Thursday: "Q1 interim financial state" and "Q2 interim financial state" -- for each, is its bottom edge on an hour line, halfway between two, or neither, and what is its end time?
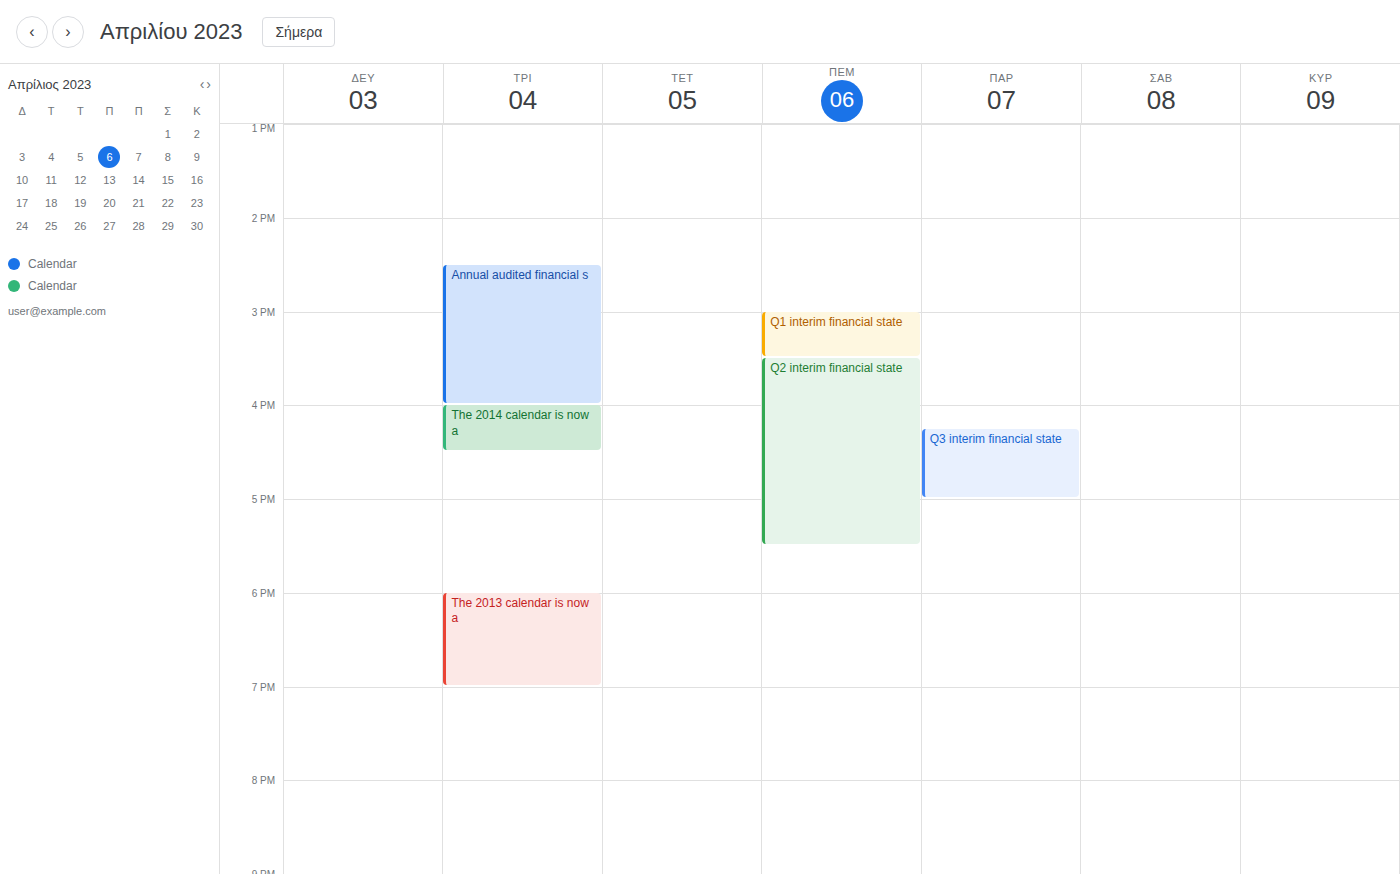
"Q1 interim financial state": 3:30 PM, halfway between the 3 PM and 4 PM lines. "Q2 interim financial state": 5:30 PM, halfway between the 5 PM and 6 PM lines.